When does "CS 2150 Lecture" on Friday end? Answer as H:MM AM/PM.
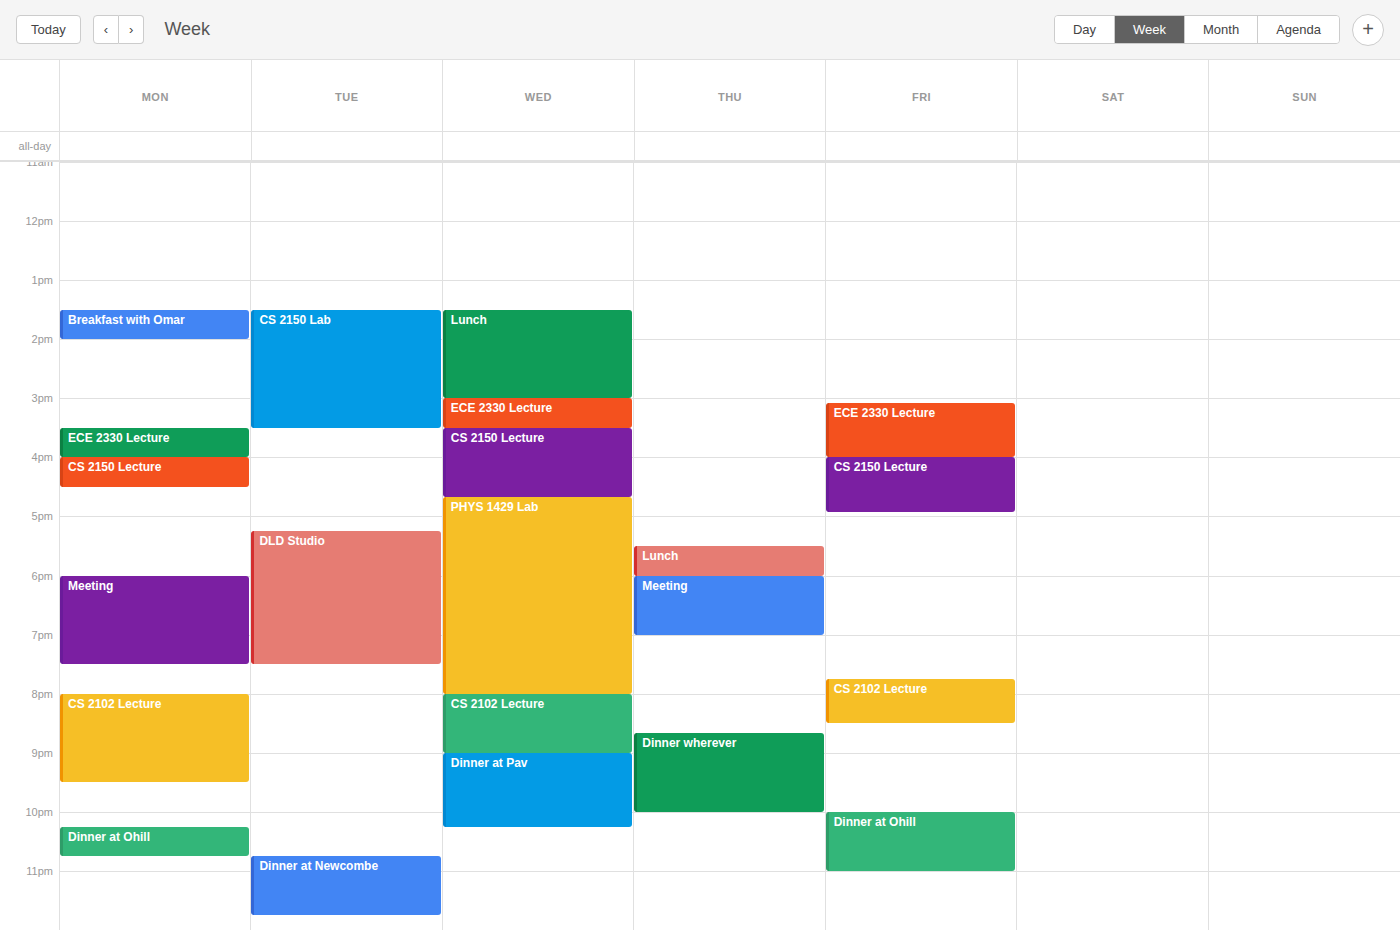
4:55 PM